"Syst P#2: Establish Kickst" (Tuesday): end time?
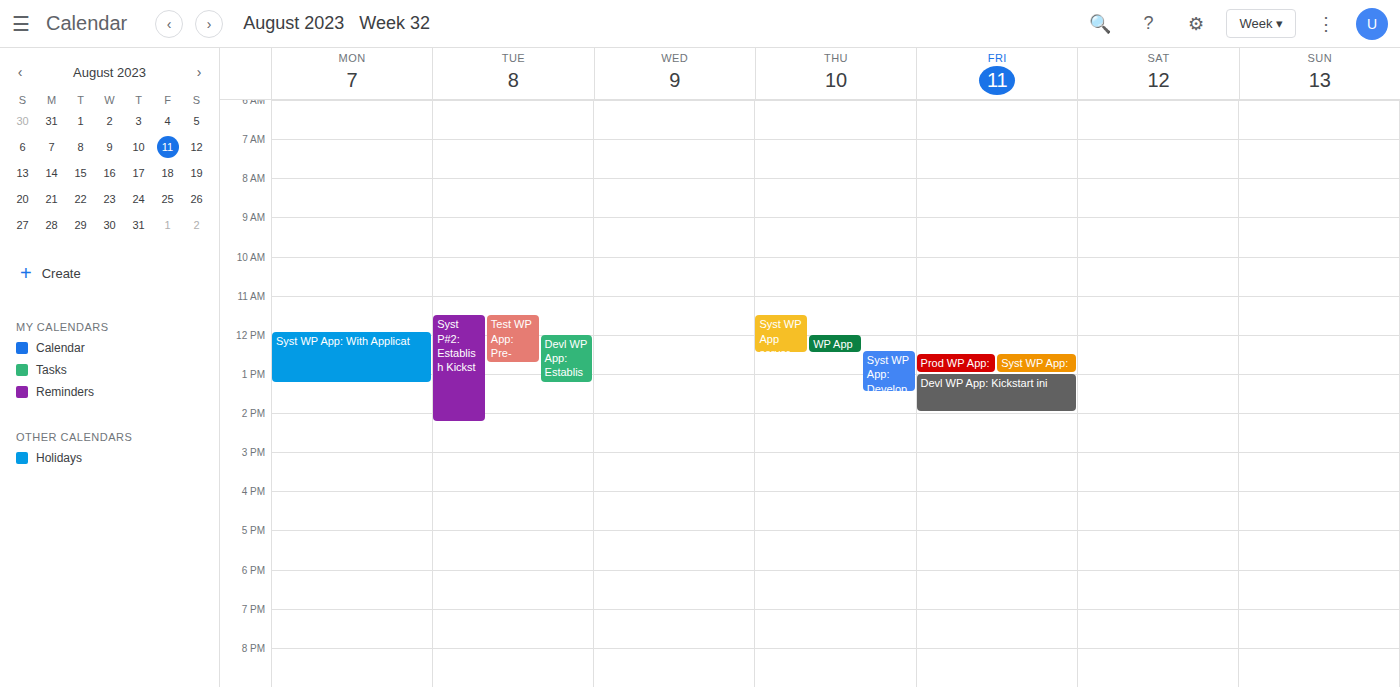
2:15 PM